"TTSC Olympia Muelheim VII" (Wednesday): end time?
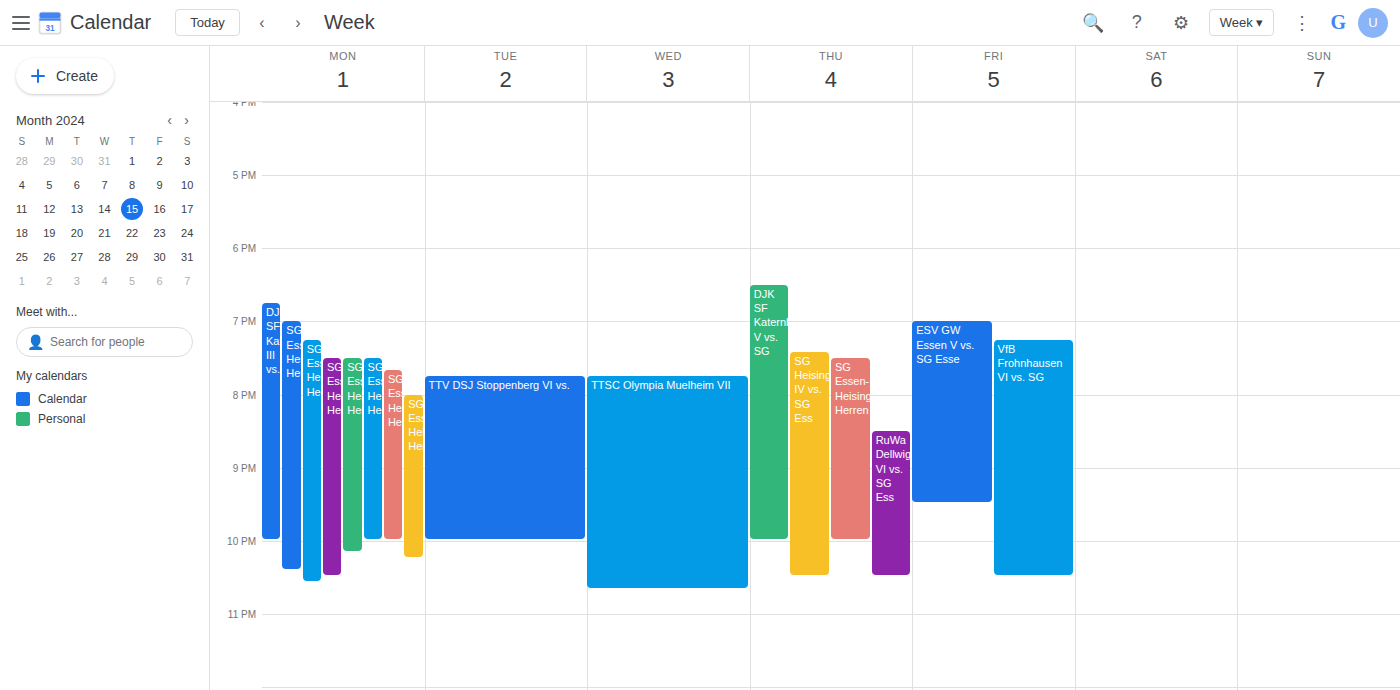
22:40